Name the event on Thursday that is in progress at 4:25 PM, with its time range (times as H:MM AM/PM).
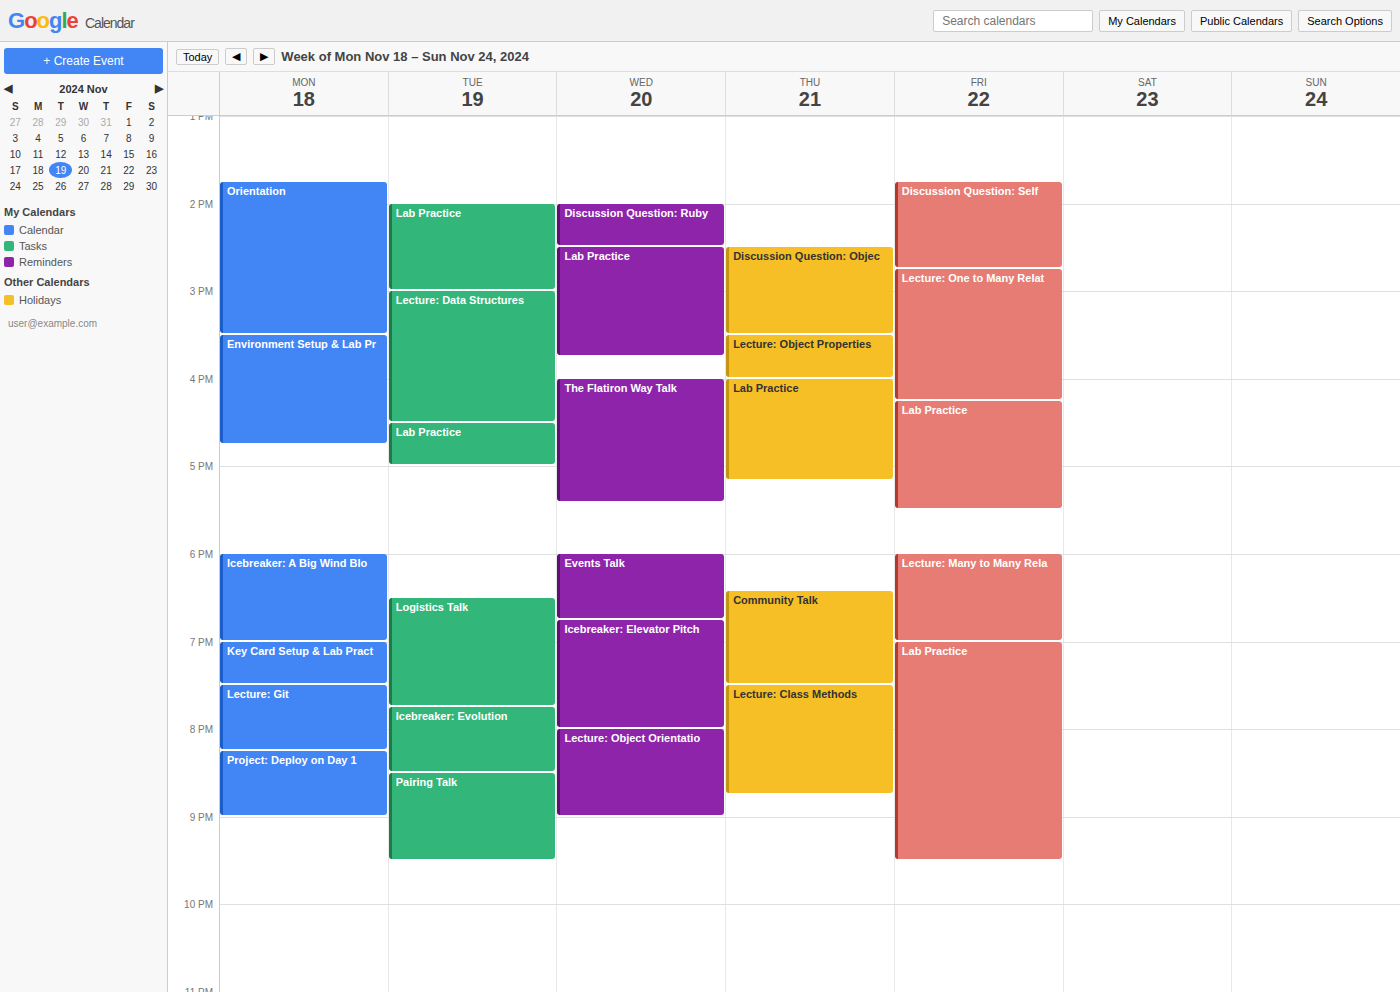
"Lab Practice", 4:00 PM to 5:10 PM